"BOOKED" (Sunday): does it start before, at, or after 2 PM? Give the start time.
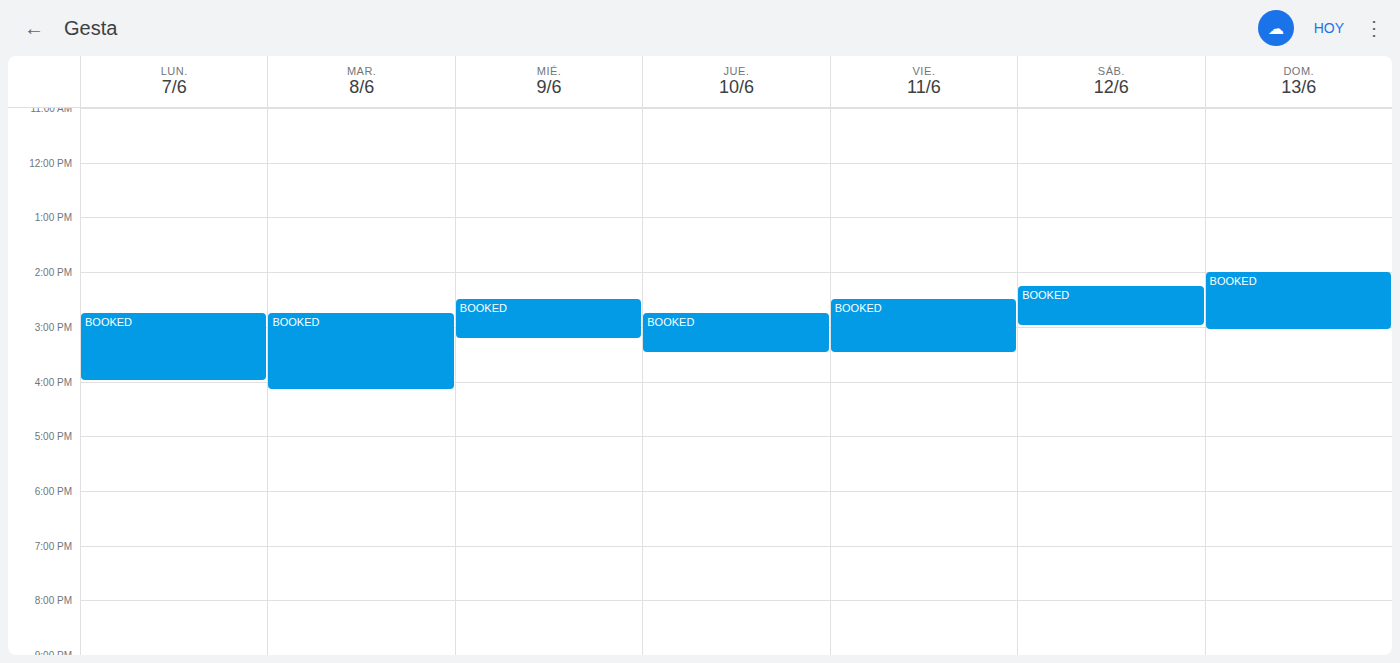
2:00 PM -- exactly at 2 PM, on the 2 PM line.